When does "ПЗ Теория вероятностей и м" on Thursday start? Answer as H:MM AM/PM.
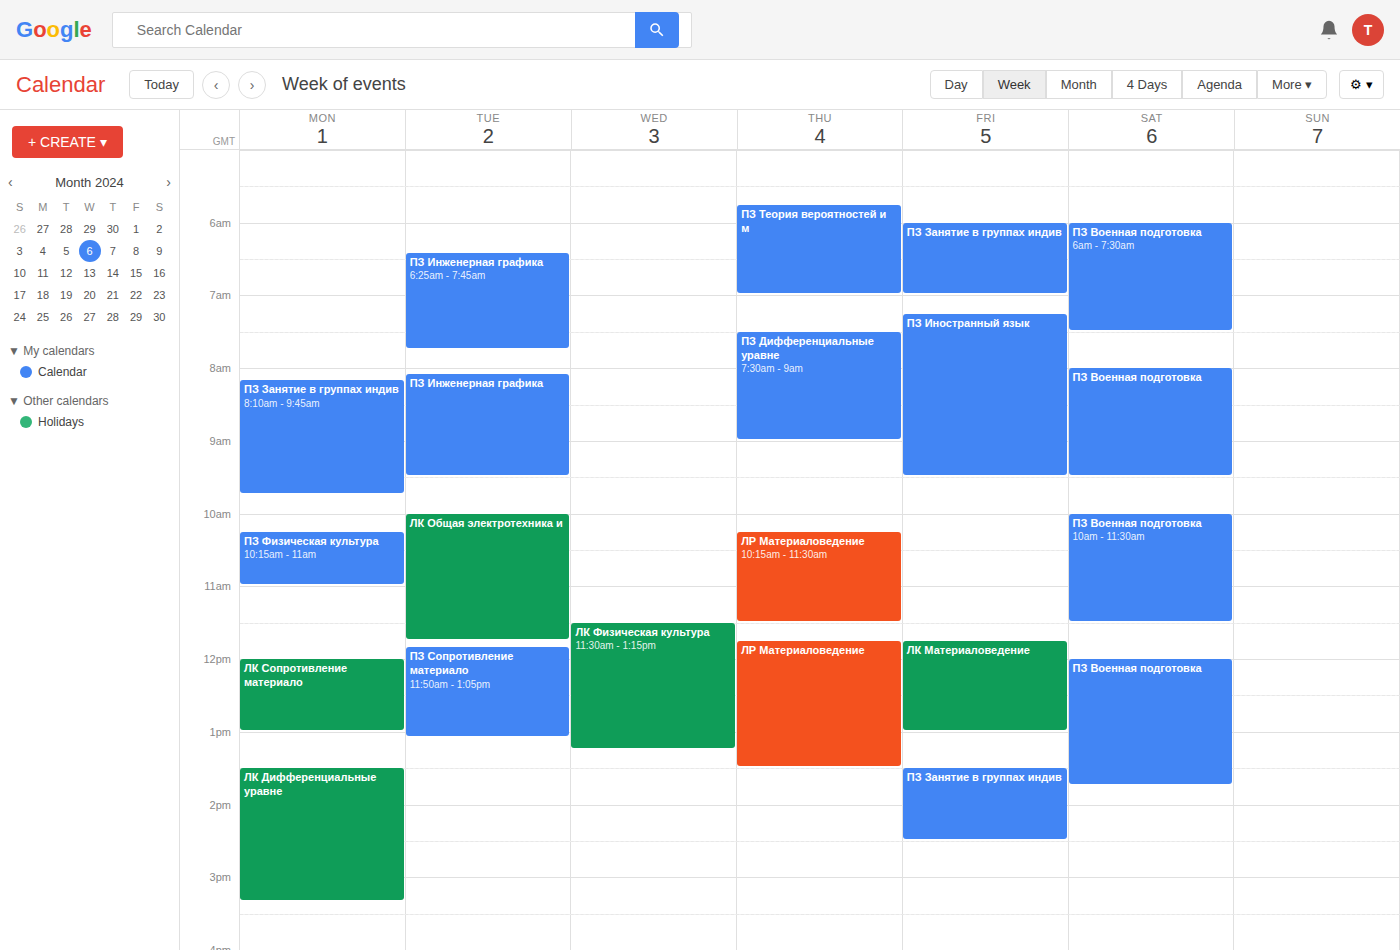
5:45 AM